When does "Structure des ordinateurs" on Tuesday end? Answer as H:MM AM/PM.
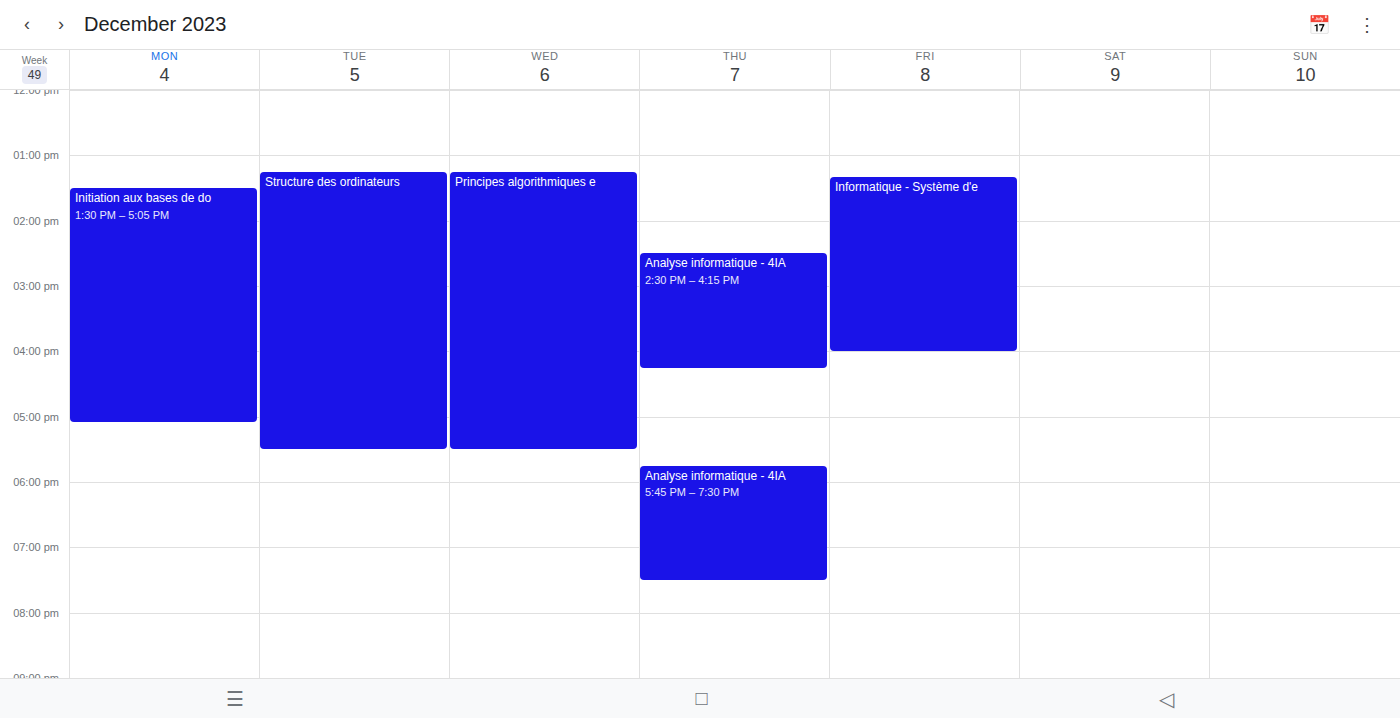
5:30 PM